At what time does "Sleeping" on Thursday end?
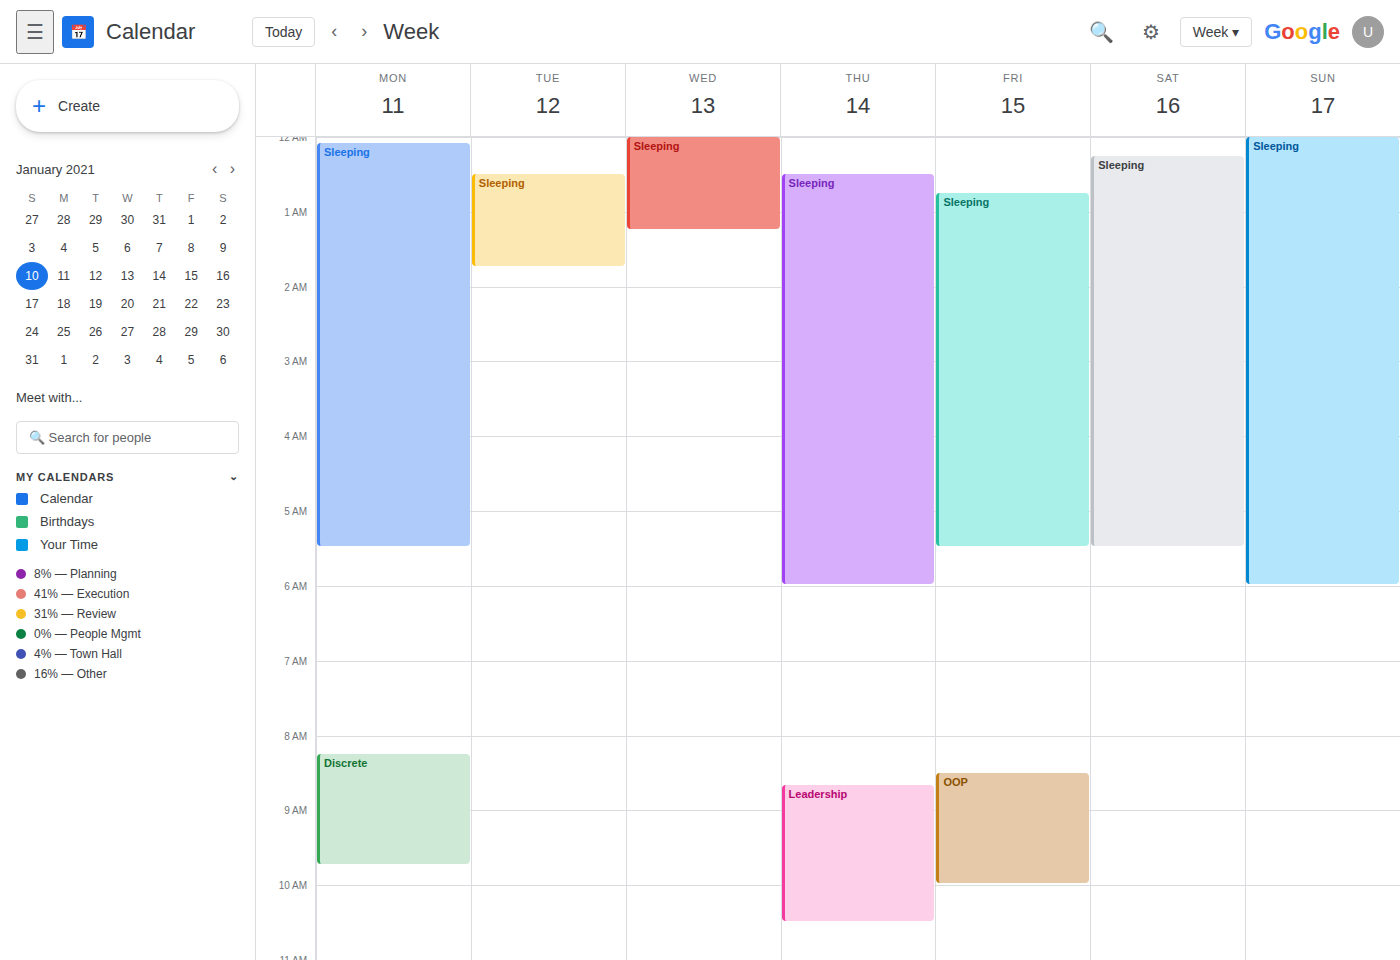
6:00 AM